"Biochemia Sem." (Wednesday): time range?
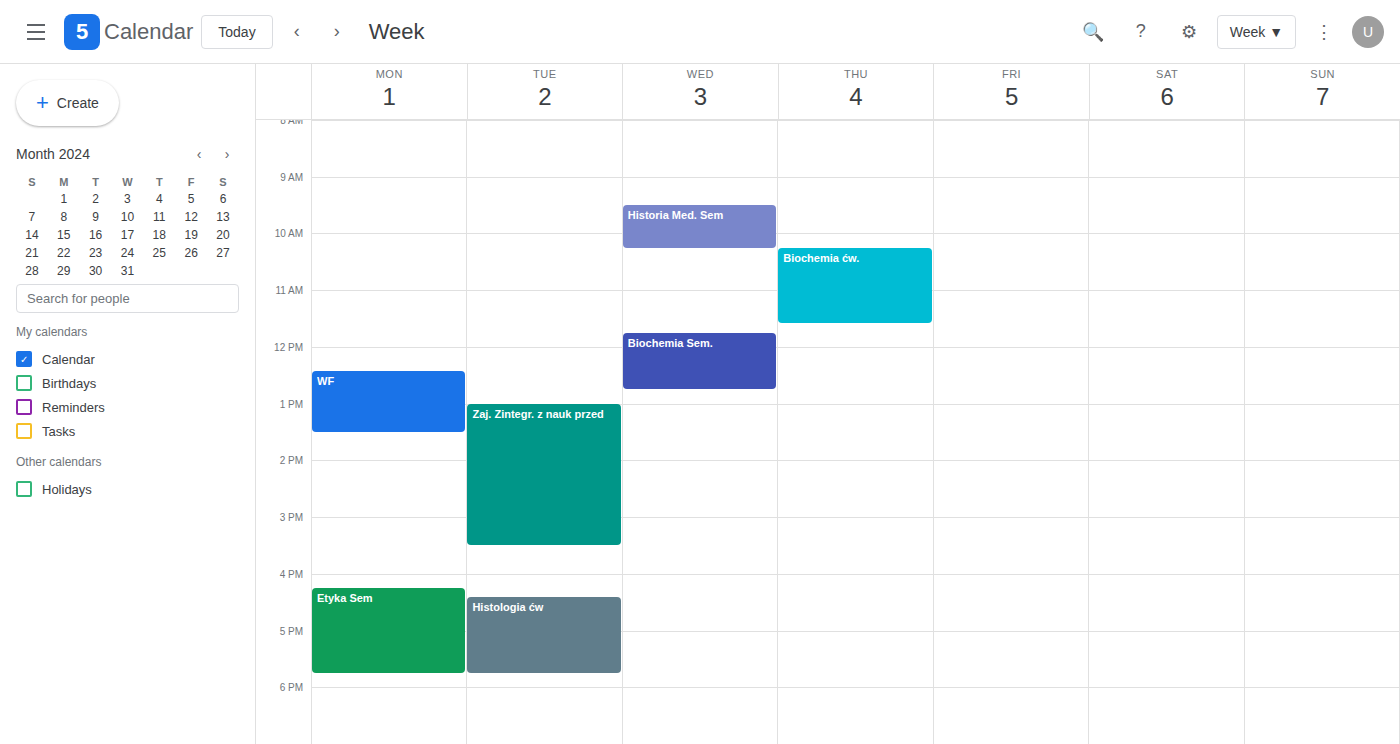
11:45 AM to 12:45 PM